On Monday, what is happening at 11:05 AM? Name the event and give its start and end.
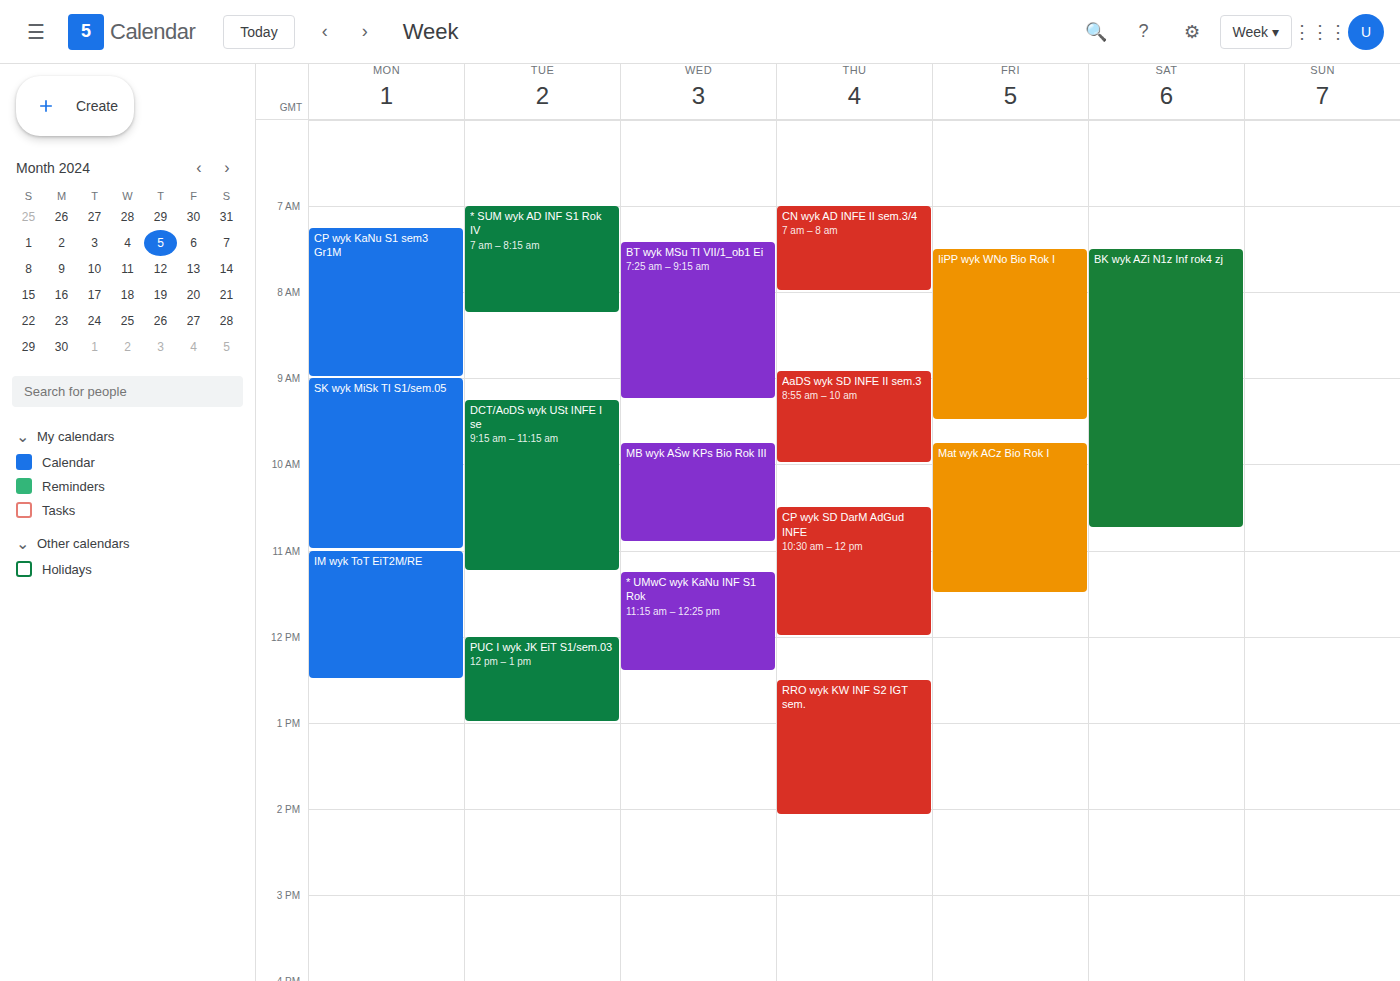
"IM wyk ToT EiT2M/RE", 11:00 AM to 12:30 PM